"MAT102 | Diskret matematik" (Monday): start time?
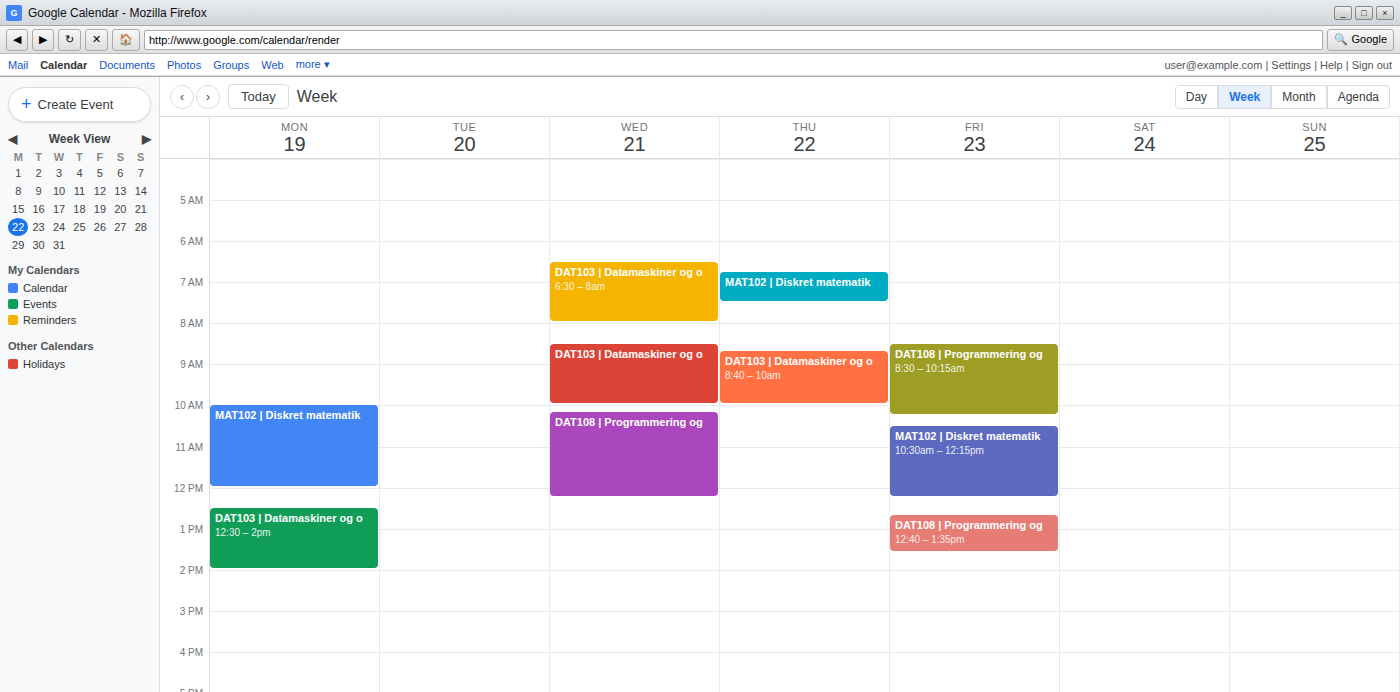
10:00 AM